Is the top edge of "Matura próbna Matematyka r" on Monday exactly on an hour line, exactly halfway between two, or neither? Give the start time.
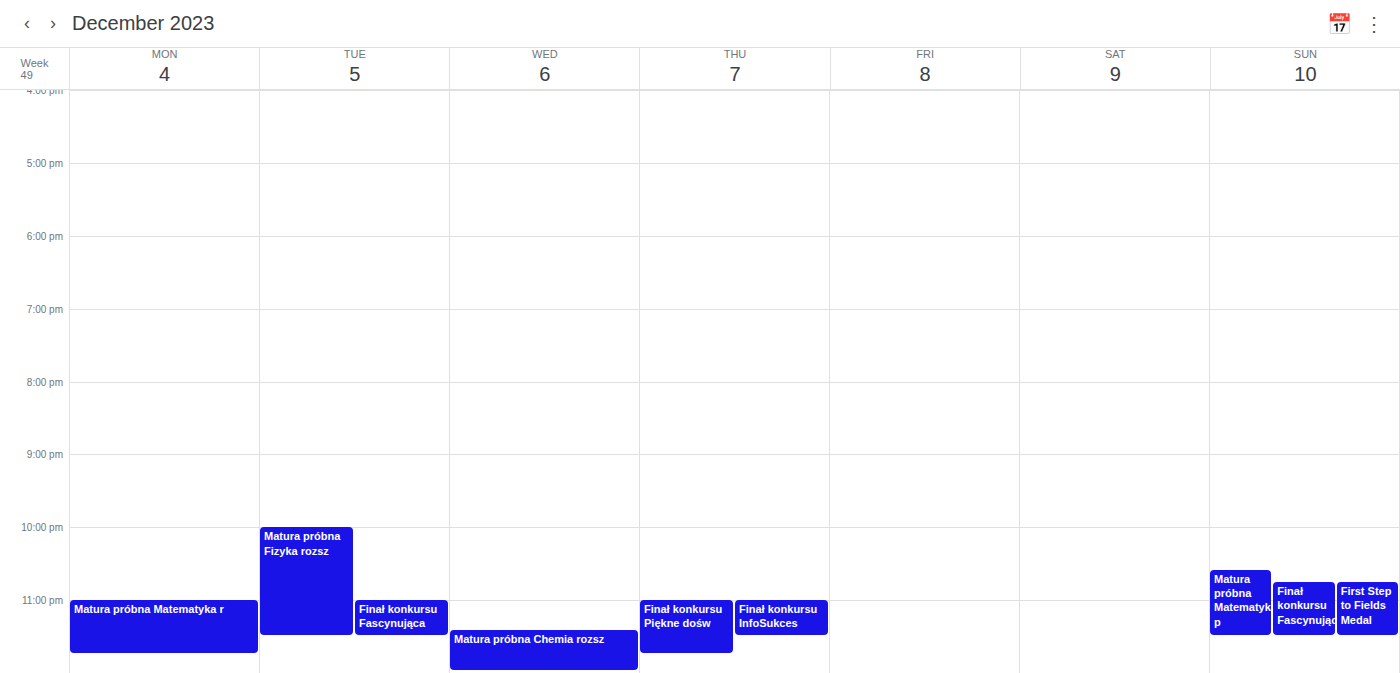
11:00 PM -- exactly on the 11 PM line.